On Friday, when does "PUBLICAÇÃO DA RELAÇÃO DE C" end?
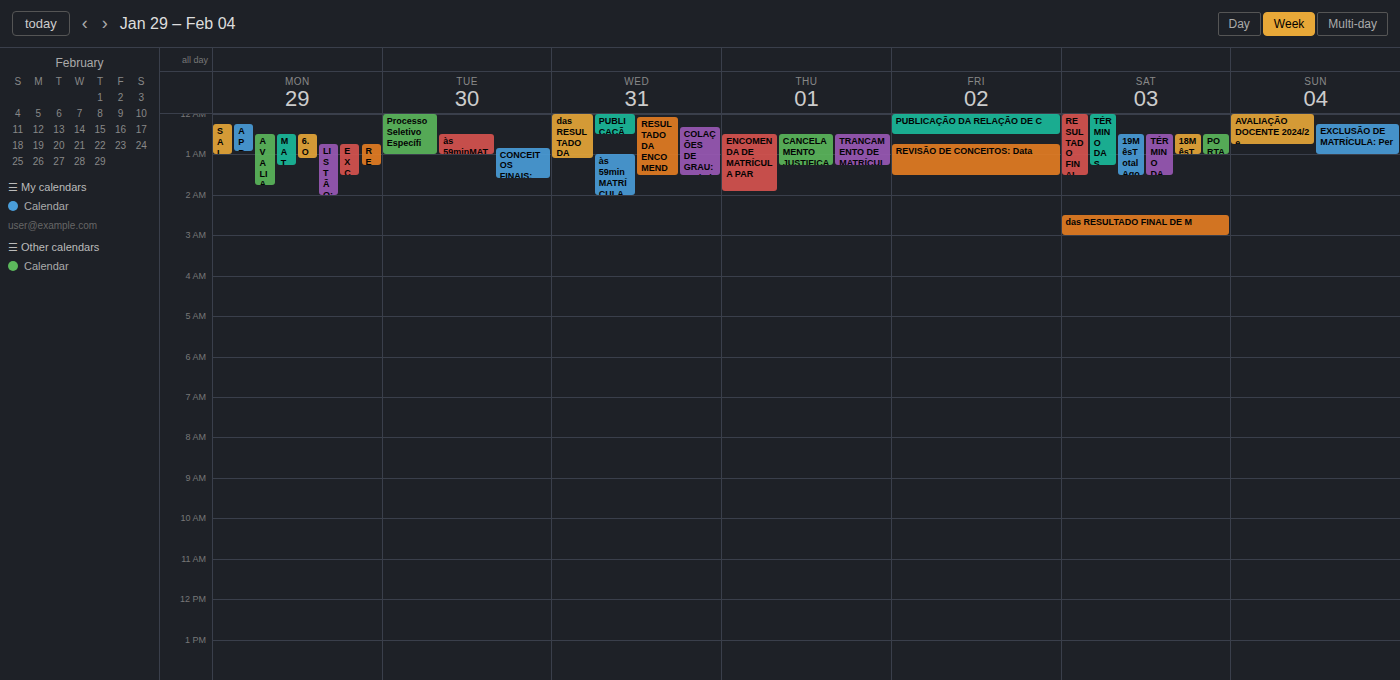
12:30 AM